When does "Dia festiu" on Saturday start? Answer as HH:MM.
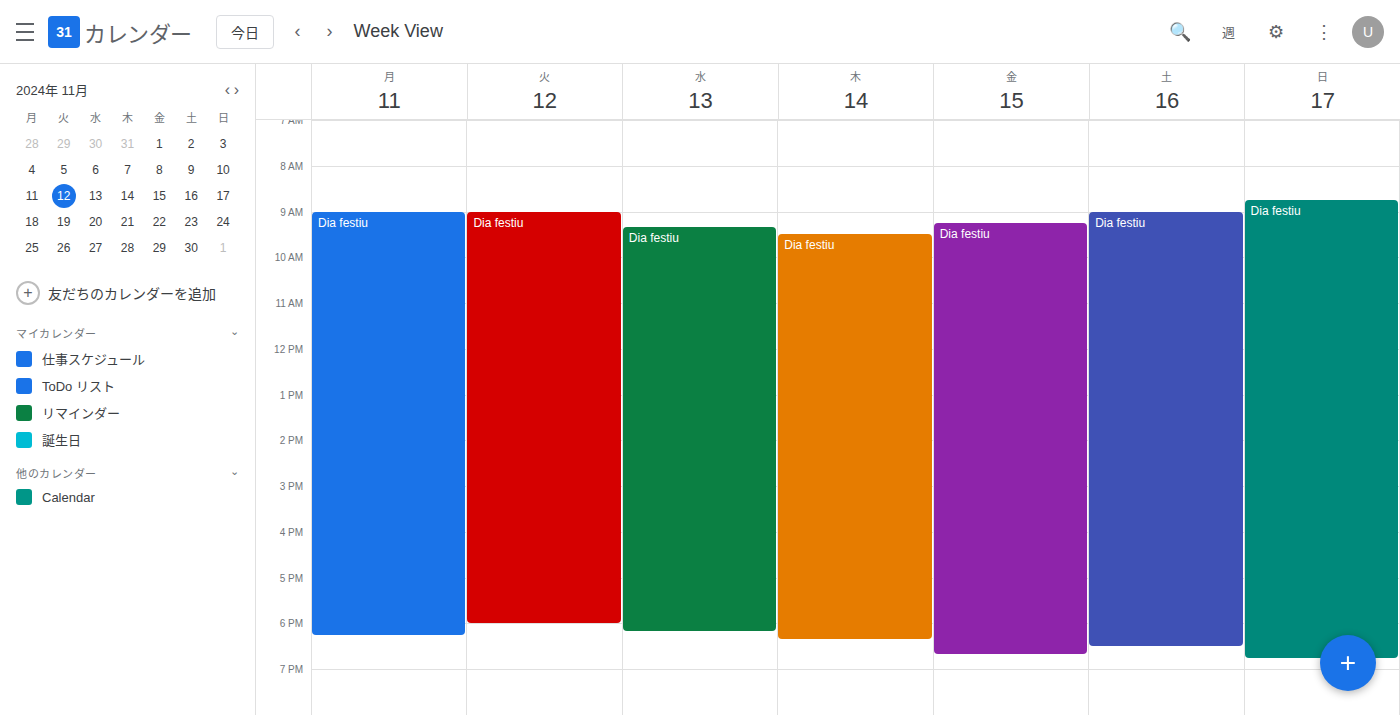
09:00